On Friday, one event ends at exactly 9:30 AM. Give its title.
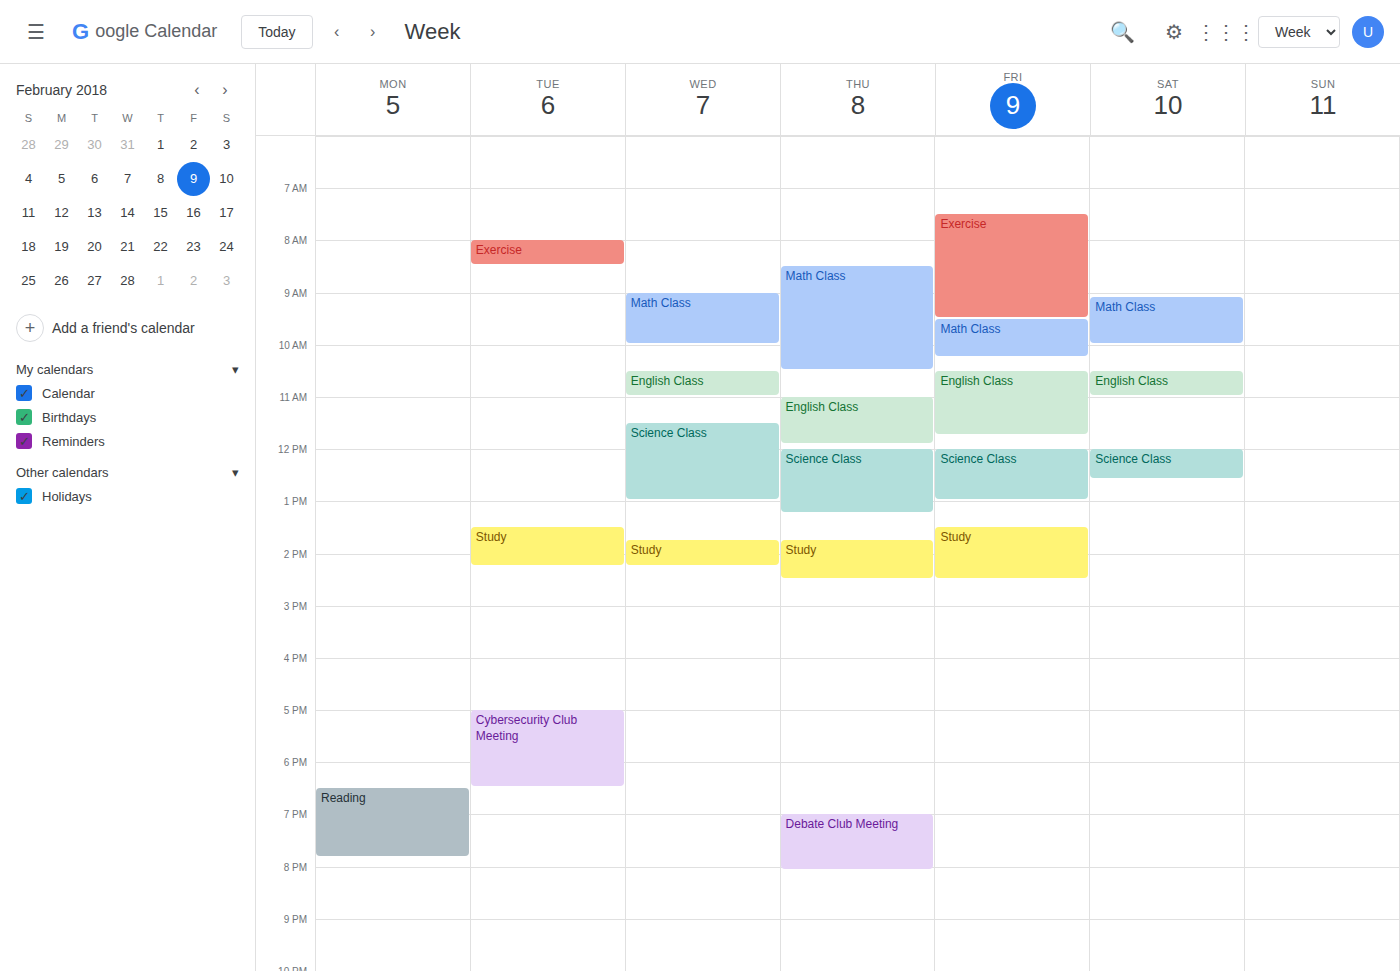
"Exercise"